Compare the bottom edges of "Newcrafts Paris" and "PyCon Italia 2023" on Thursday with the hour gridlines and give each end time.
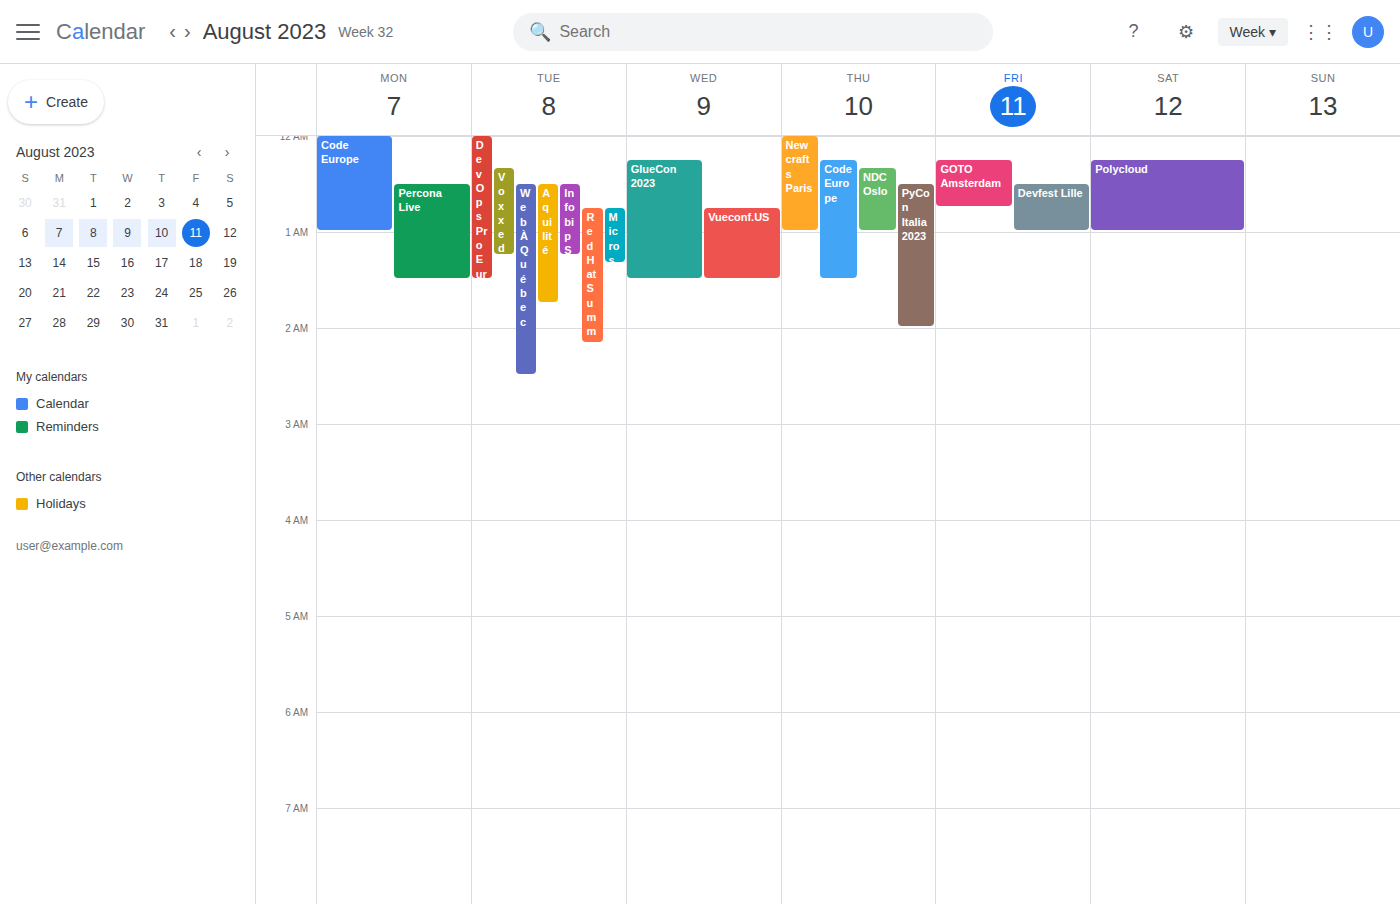
"Newcrafts Paris": 1:00 AM, exactly on the 1 AM line. "PyCon Italia 2023": 2:00 AM, exactly on the 2 AM line.